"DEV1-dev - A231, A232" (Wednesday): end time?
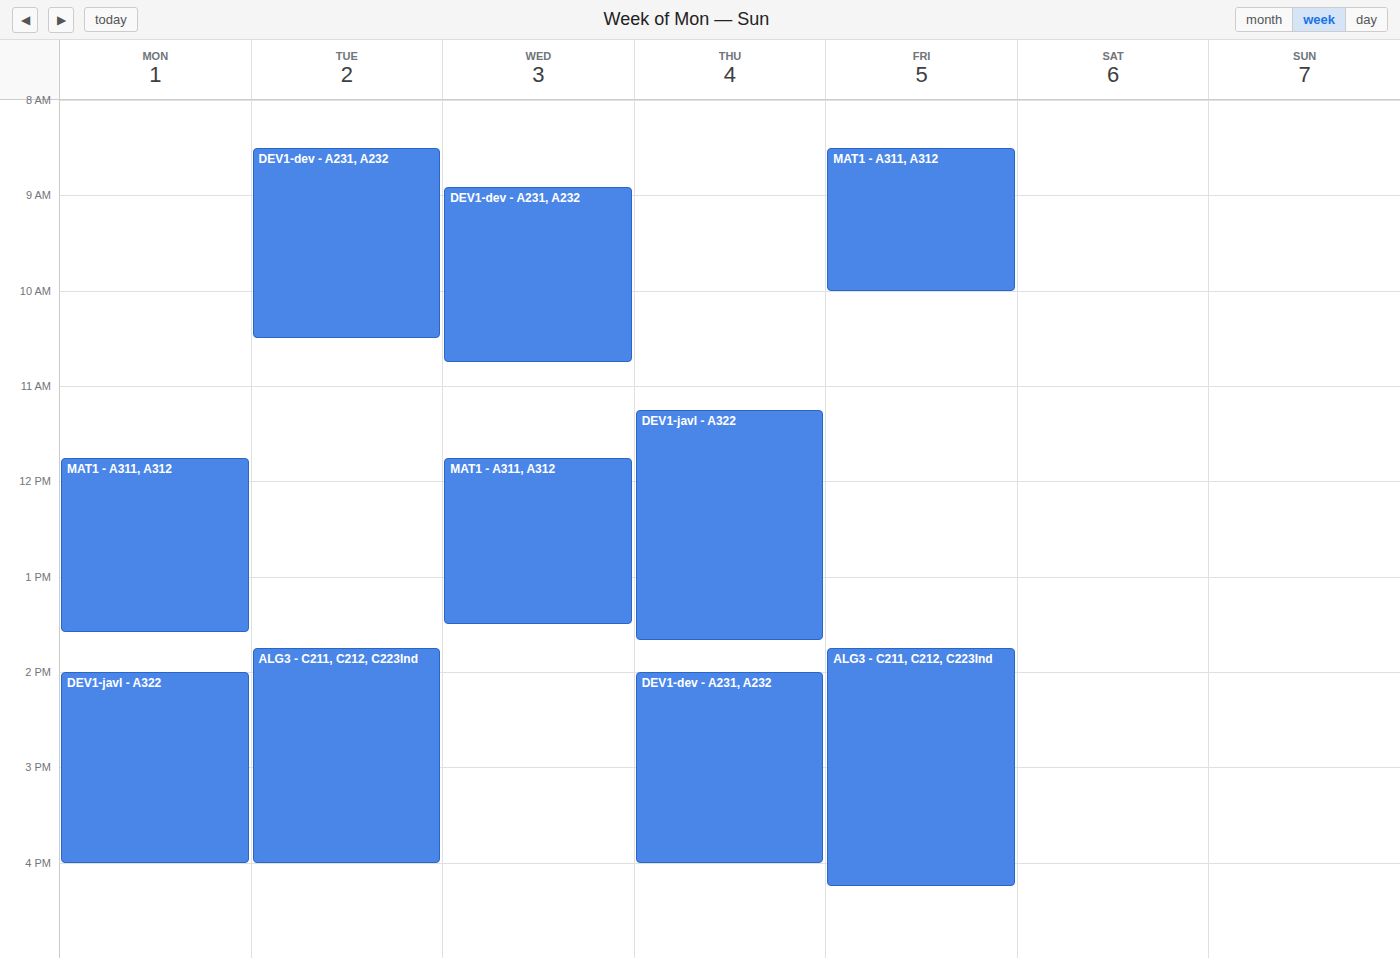
10:45 AM